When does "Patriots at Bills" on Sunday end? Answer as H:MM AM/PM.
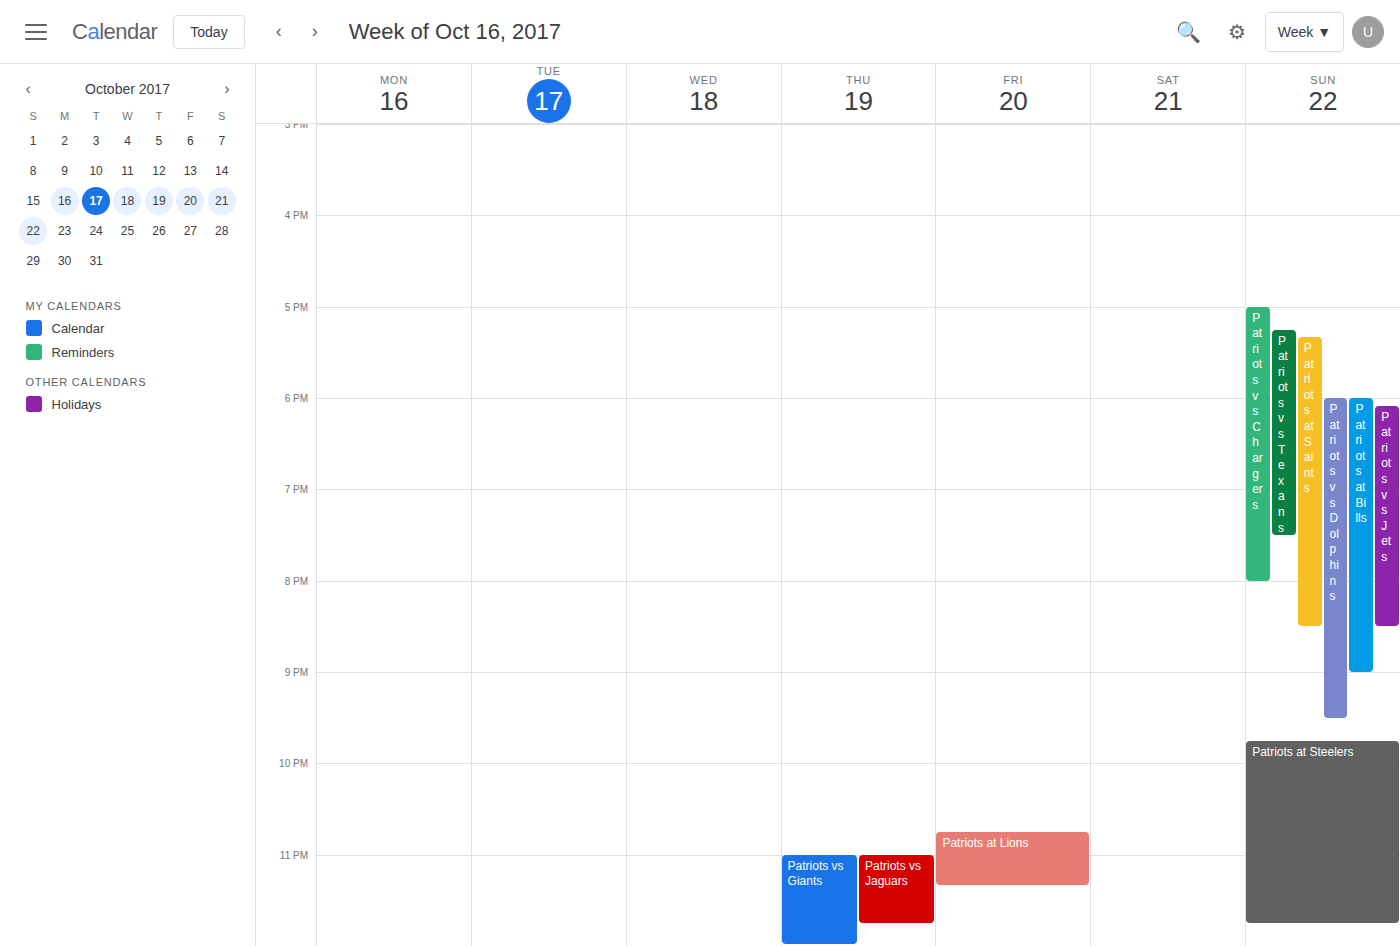
9:00 PM